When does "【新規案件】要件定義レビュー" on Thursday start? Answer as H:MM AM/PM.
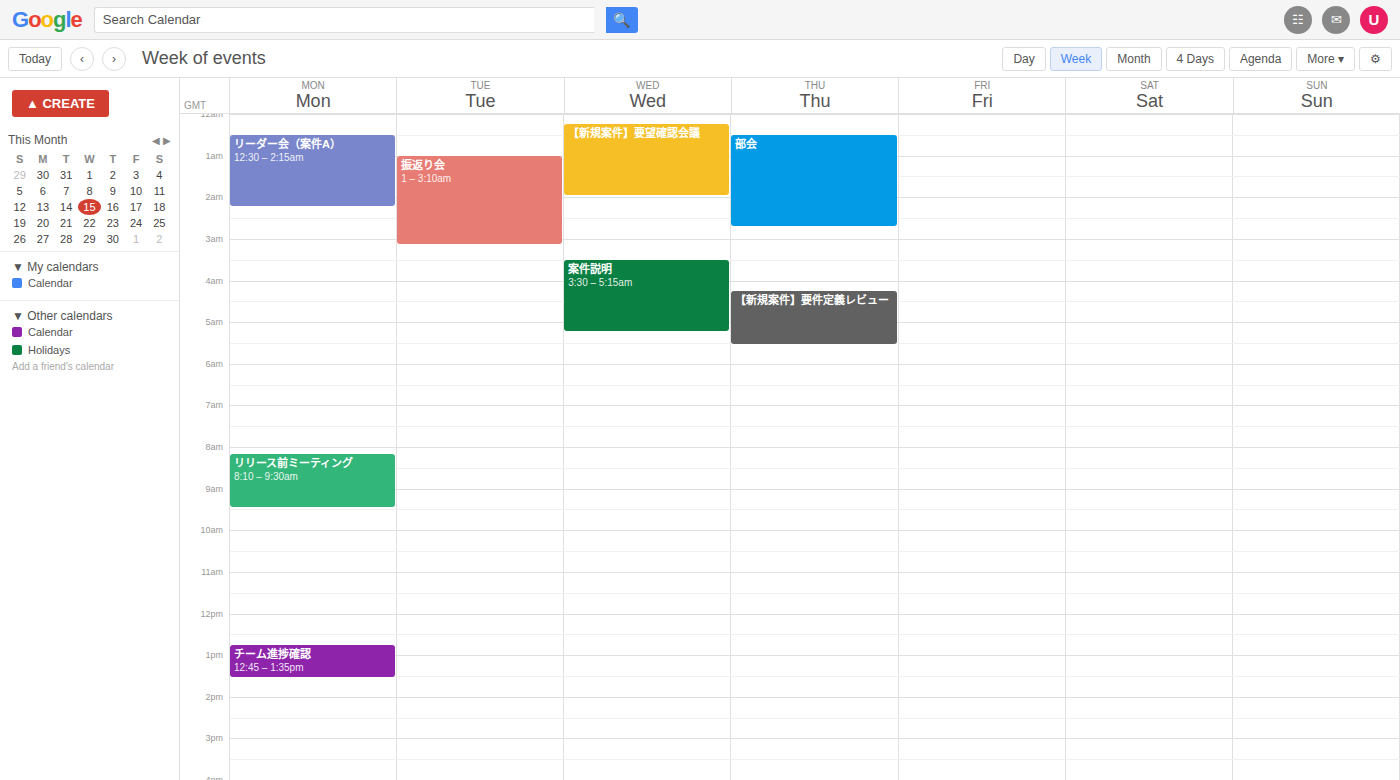
4:15 AM